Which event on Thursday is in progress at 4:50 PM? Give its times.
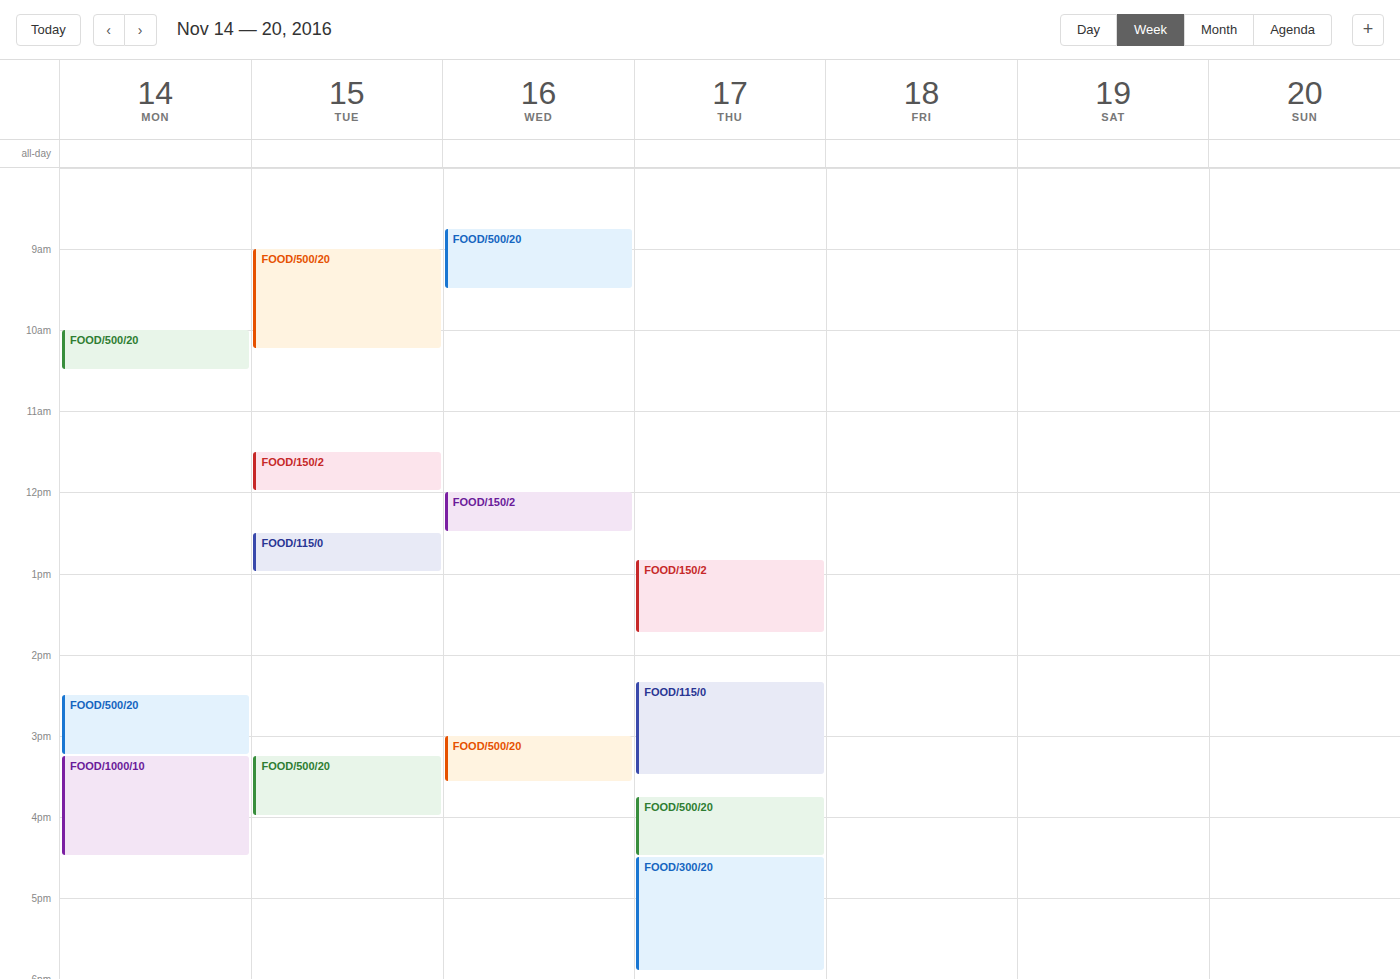
"FOOD/300/20", 4:30 PM to 5:55 PM